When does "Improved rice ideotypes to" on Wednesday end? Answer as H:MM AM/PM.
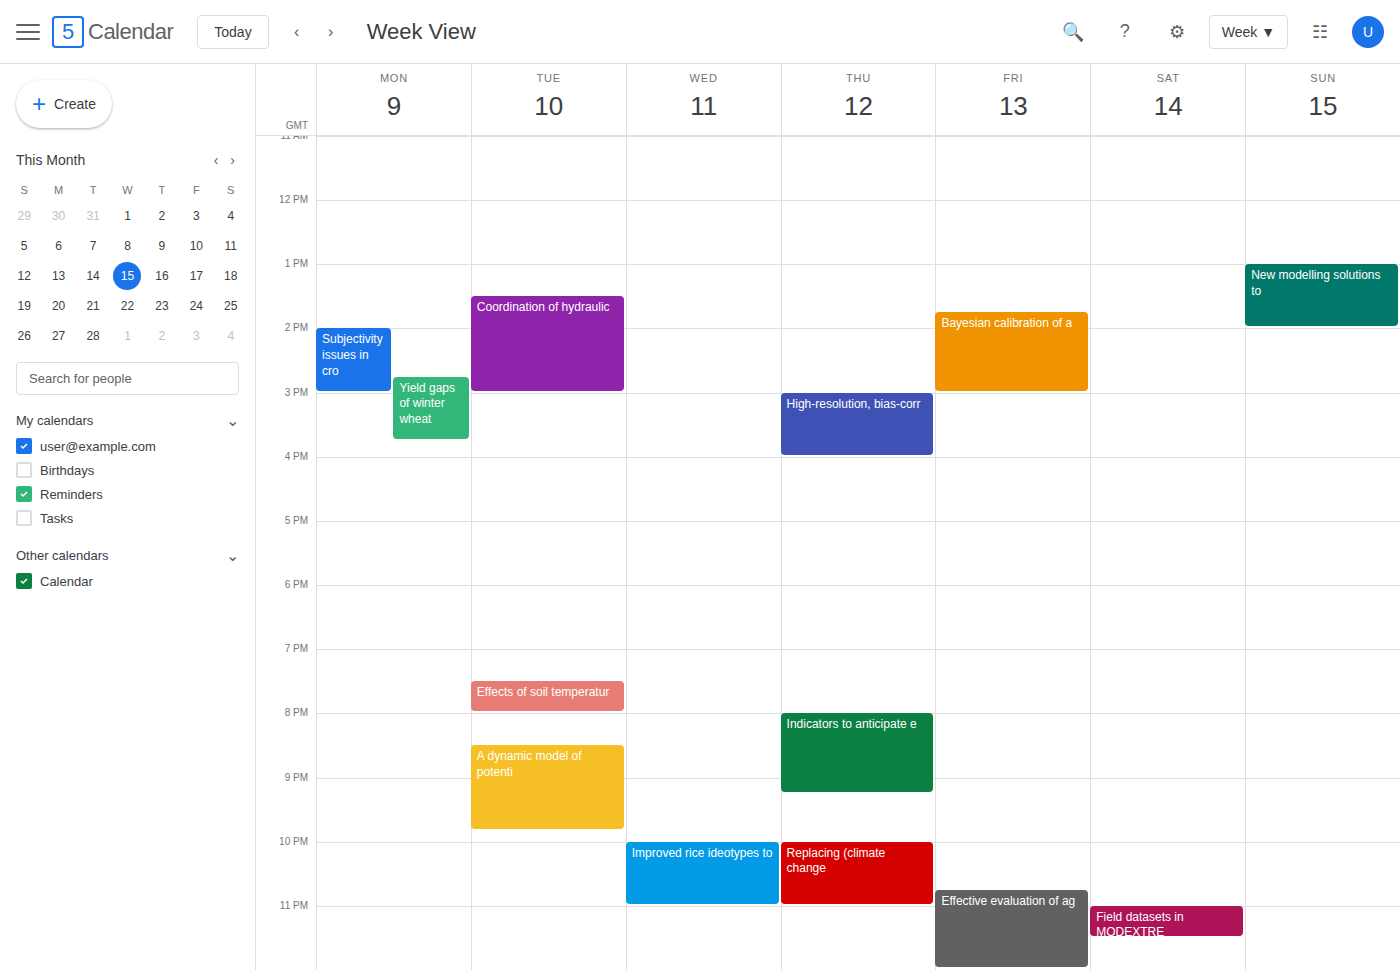
11:00 PM